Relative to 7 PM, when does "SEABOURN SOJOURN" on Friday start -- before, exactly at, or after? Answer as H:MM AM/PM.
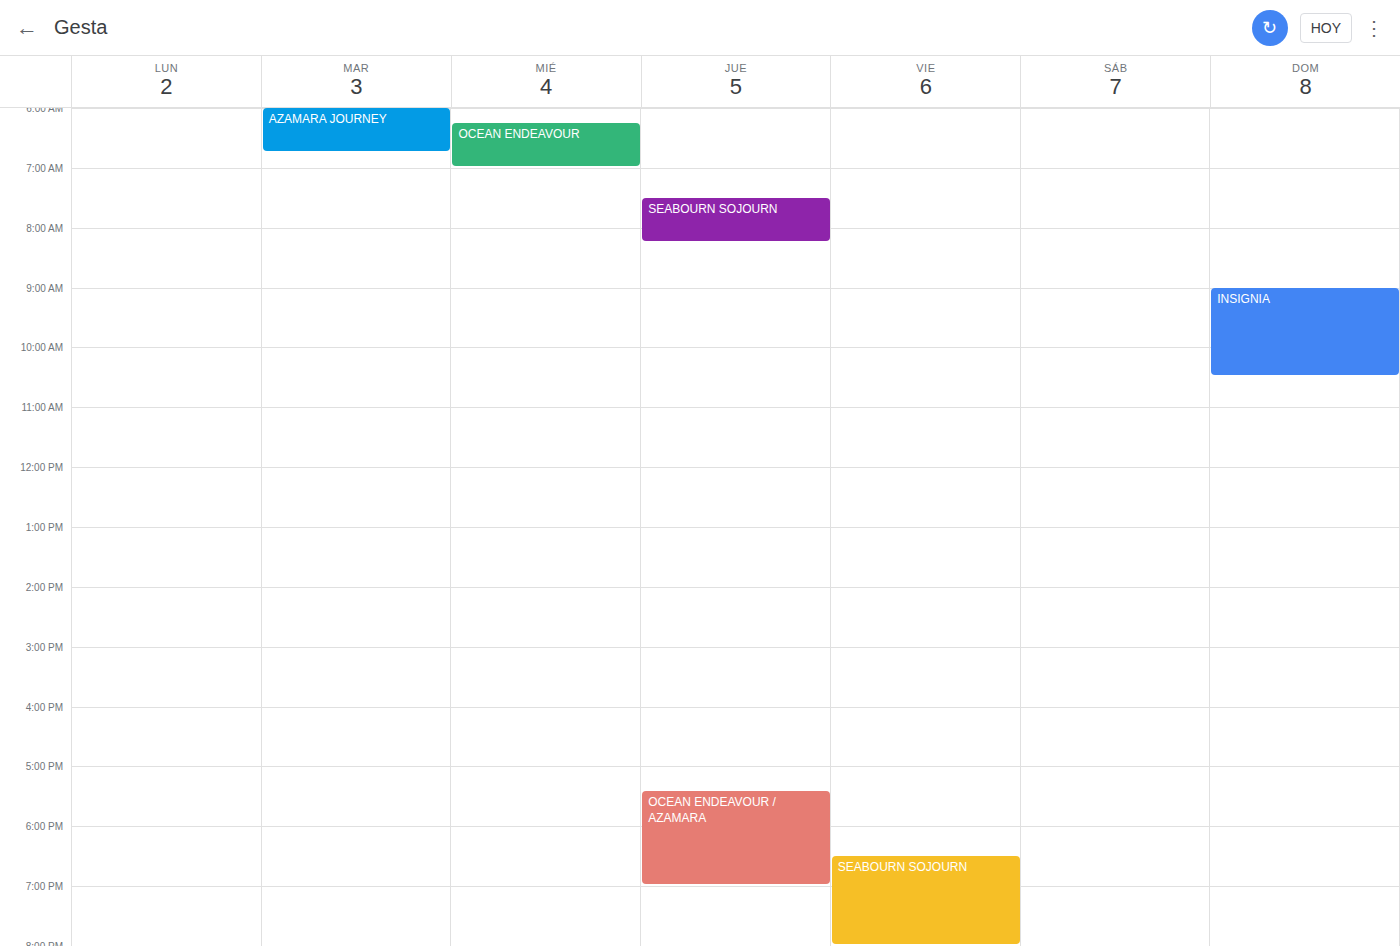
6:30 PM -- before 7 PM, 30 minutes above the 7 PM line.